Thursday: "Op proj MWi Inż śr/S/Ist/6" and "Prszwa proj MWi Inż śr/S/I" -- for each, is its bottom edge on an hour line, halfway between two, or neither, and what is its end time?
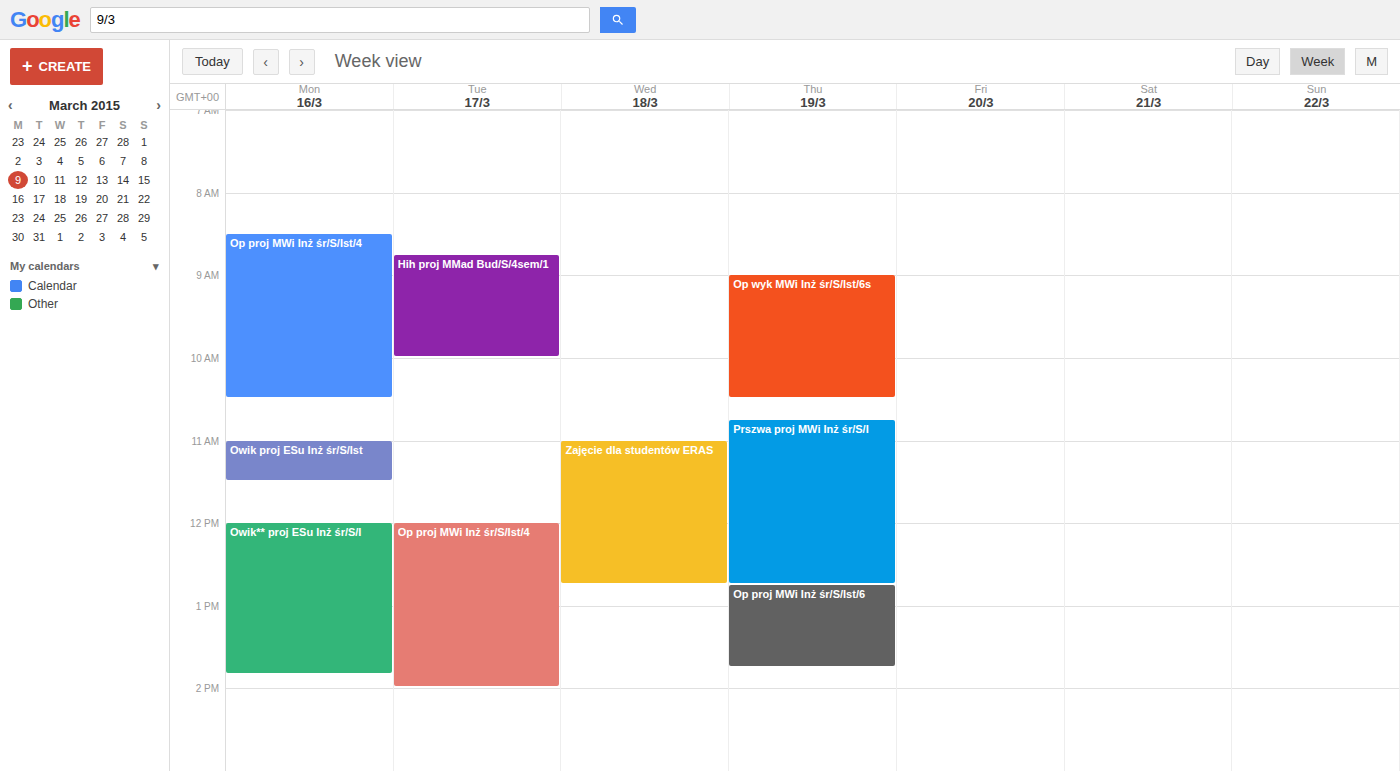
"Op proj MWi Inż śr/S/Ist/6": 1:45 PM, neither: three quarters of the way from the 1 PM line to the 2 PM line. "Prszwa proj MWi Inż śr/S/I": 12:45 PM, neither: three quarters of the way from the 12 PM line to the 1 PM line.